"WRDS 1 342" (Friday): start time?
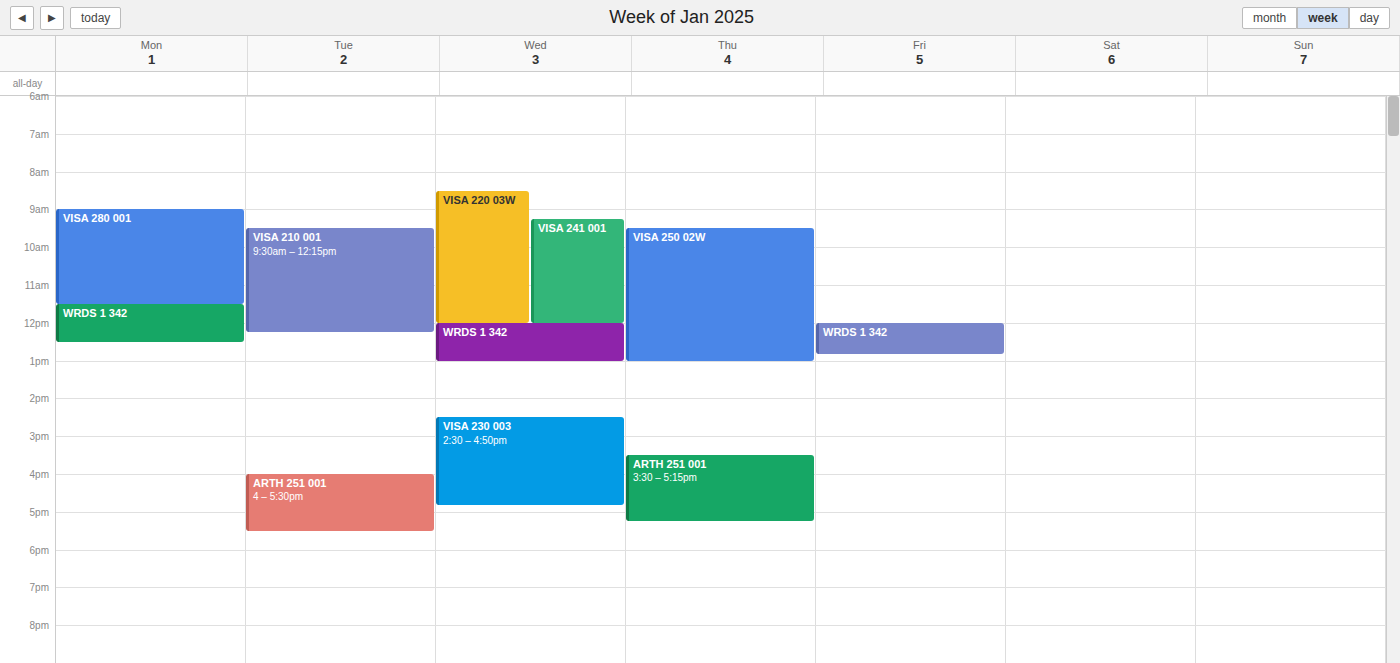
12:00 PM